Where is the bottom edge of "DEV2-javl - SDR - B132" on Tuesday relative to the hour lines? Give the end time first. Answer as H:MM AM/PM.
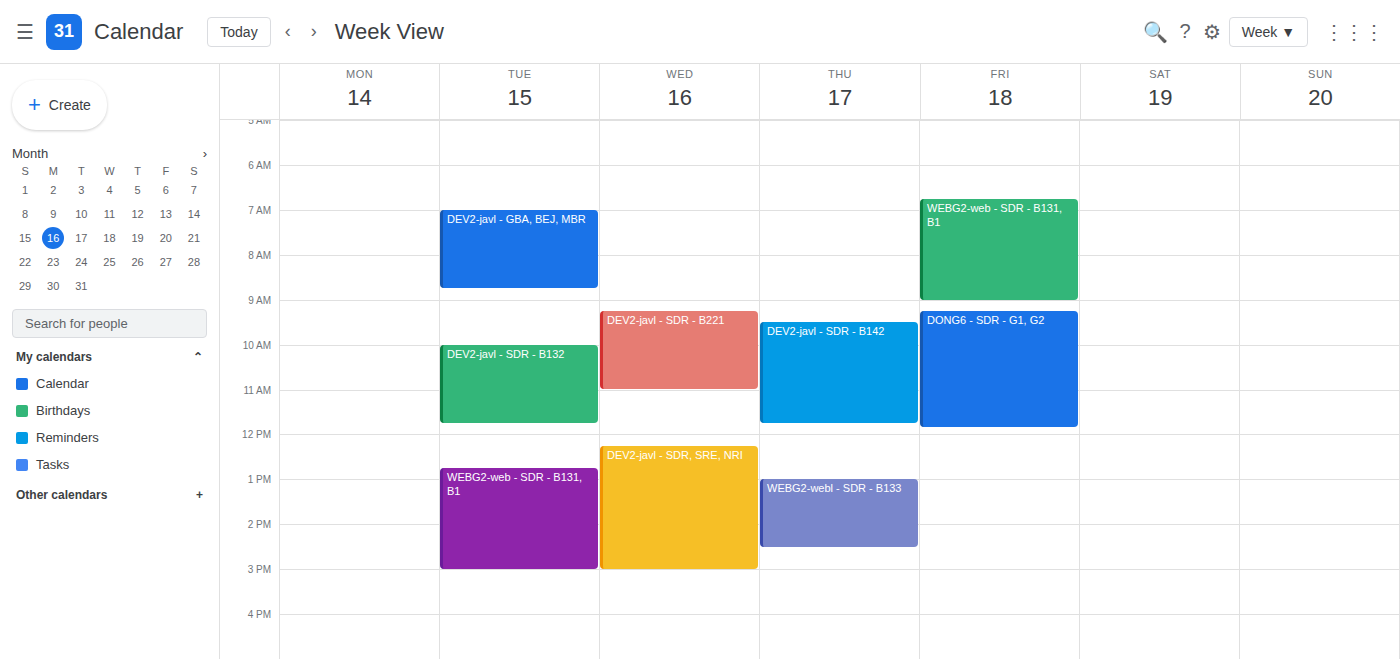
11:45 AM -- neither: three quarters of the way from the 11 AM line to the 12 PM line.